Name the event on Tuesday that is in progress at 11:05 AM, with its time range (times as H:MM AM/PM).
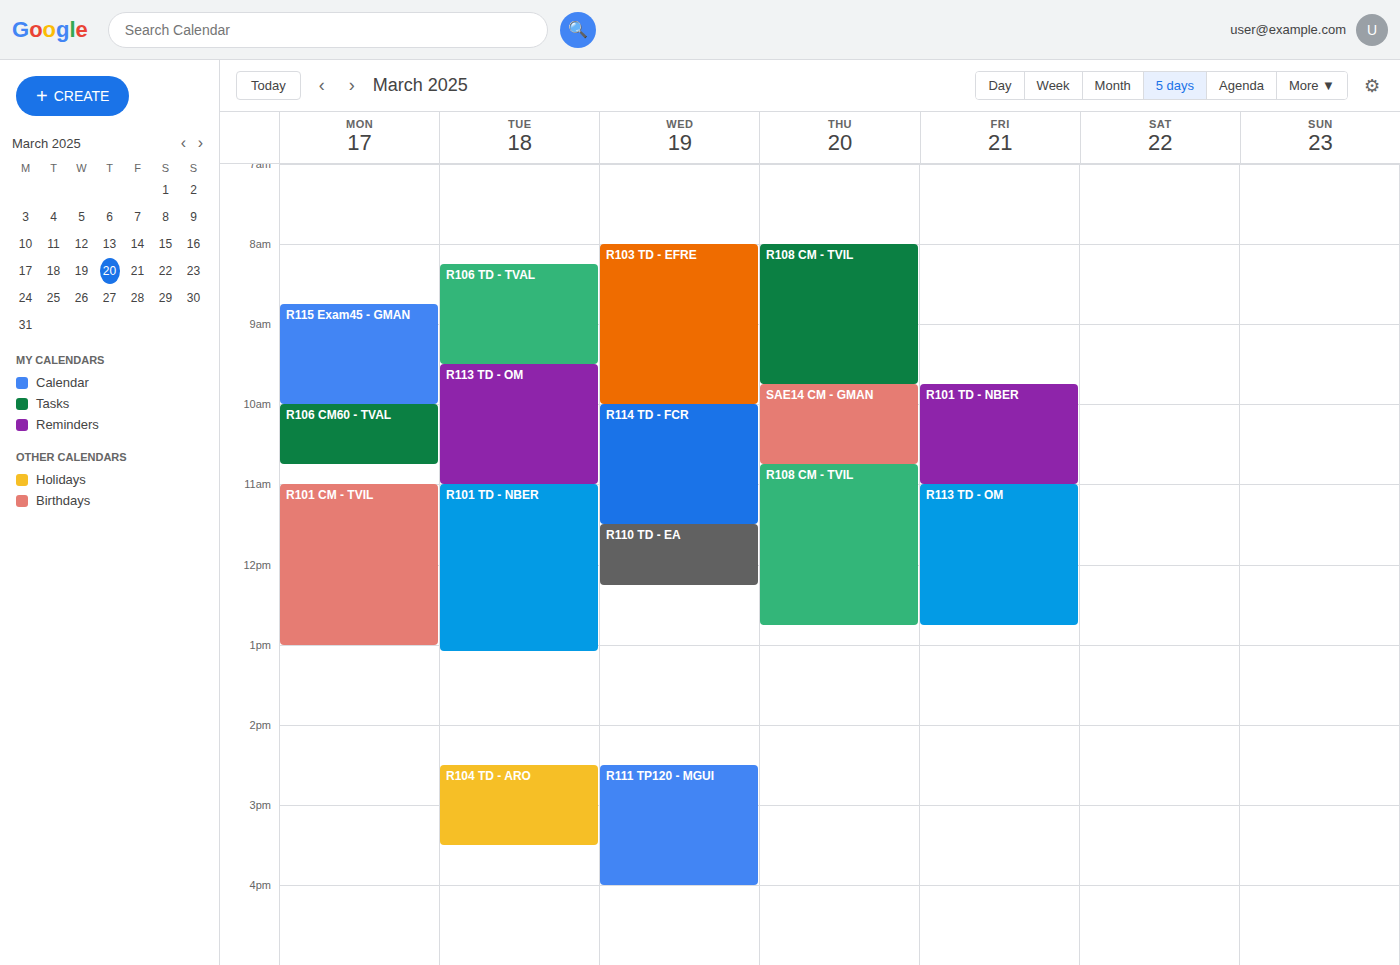
"R101 TD - NBER", 11:00 AM to 1:05 PM